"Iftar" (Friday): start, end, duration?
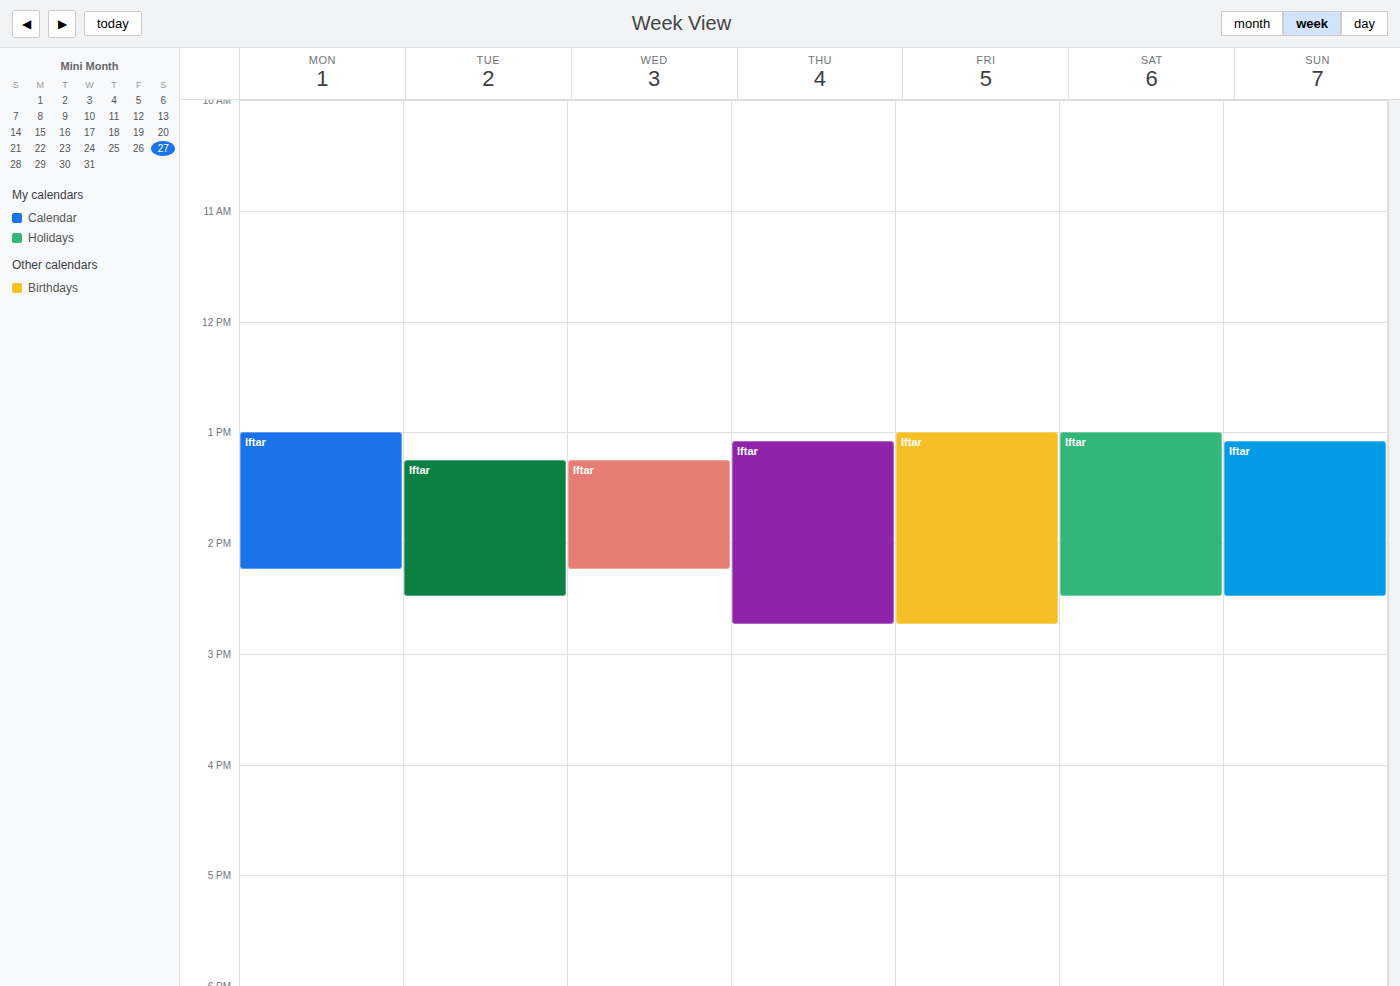
1:00 PM to 2:45 PM, 1 hour 45 minutes